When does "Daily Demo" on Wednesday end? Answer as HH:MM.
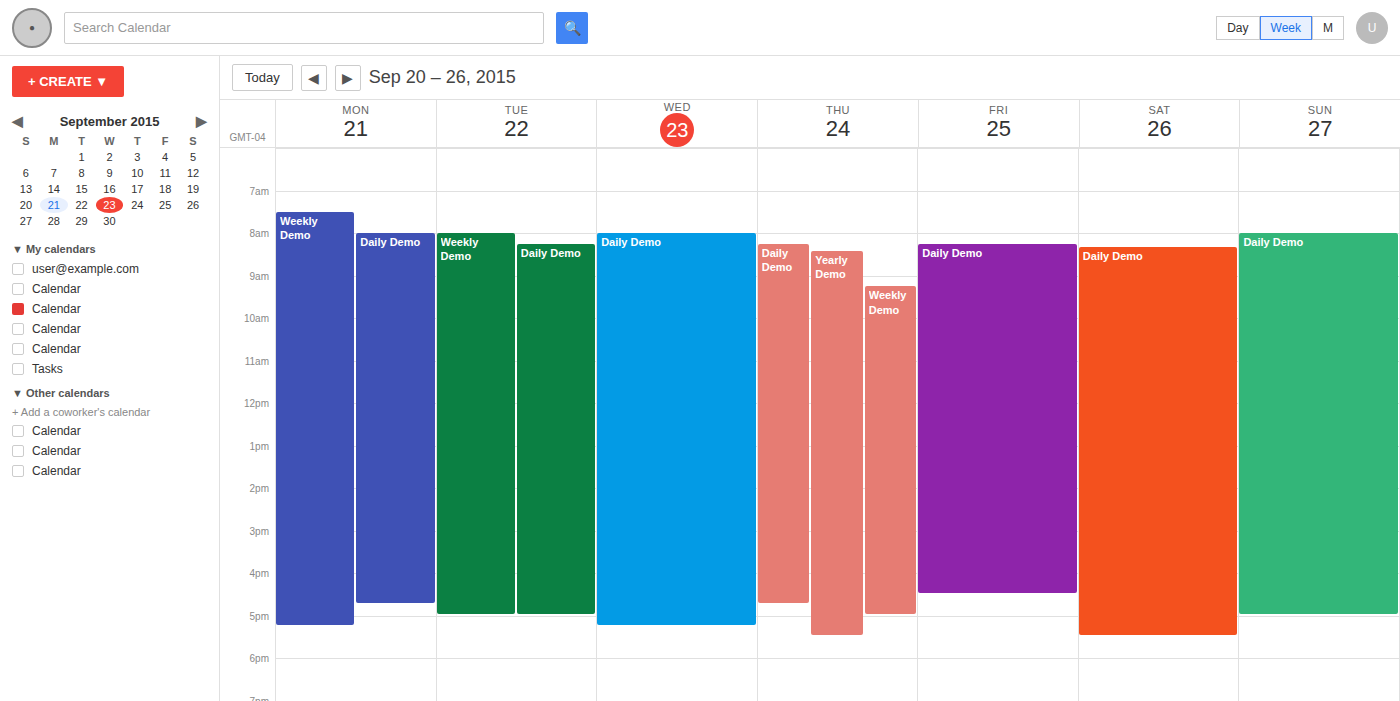
17:15